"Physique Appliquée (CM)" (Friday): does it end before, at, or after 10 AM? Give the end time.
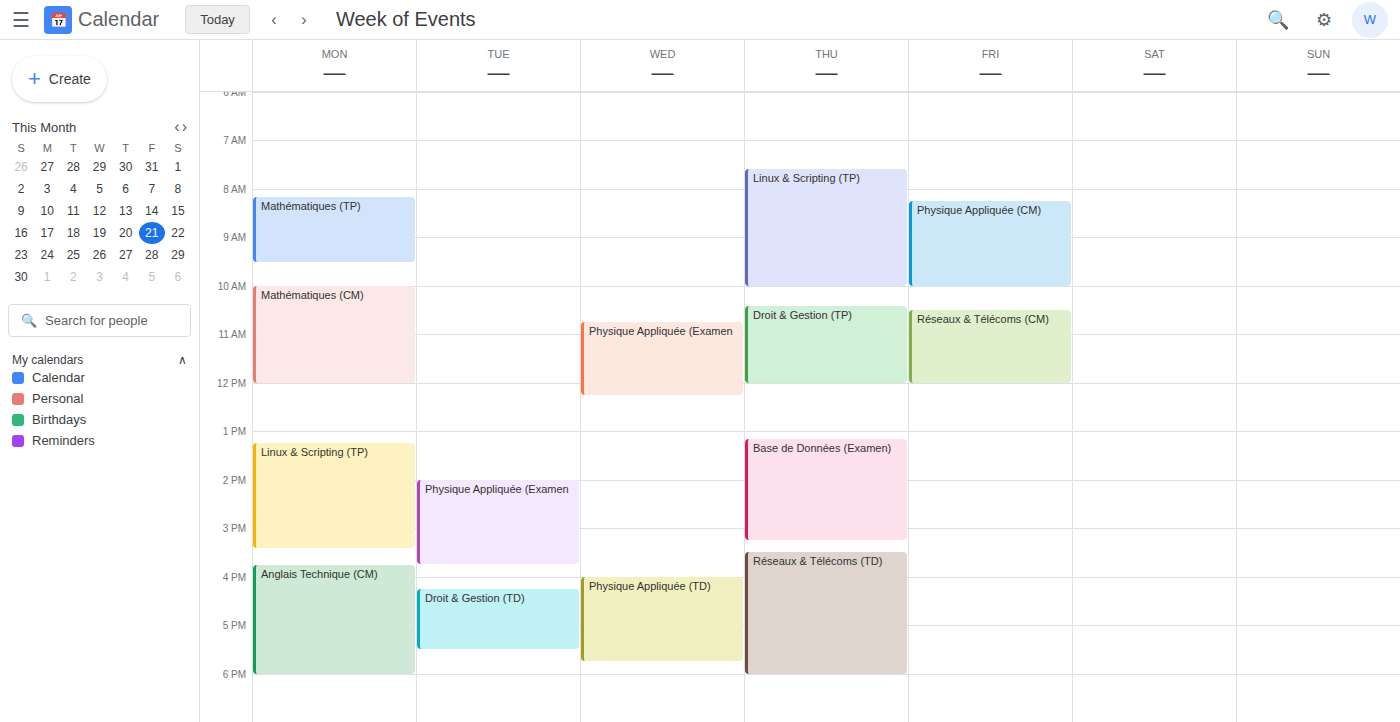
10:00 AM -- exactly at 10 AM, on the 10 AM line.